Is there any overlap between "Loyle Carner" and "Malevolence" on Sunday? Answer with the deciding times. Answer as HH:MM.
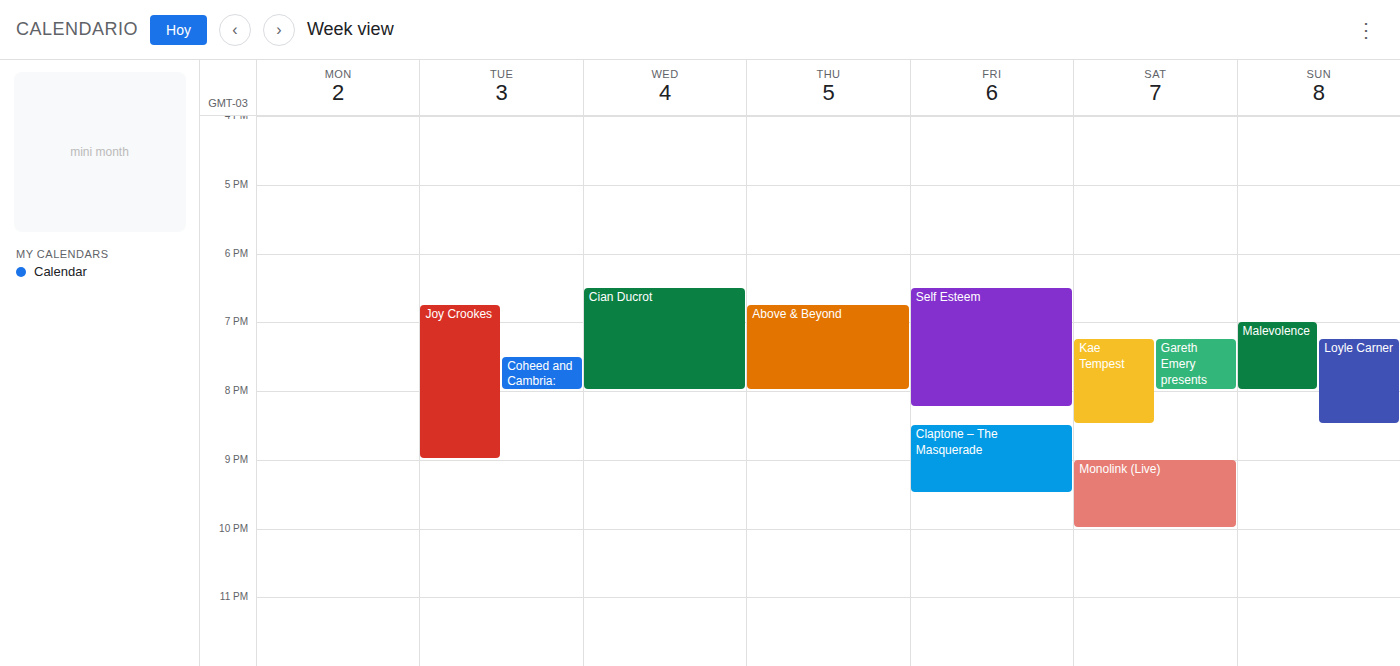
"Loyle Carner" starts at 19:15, before "Malevolence" ends at 20:00 -- they overlap.